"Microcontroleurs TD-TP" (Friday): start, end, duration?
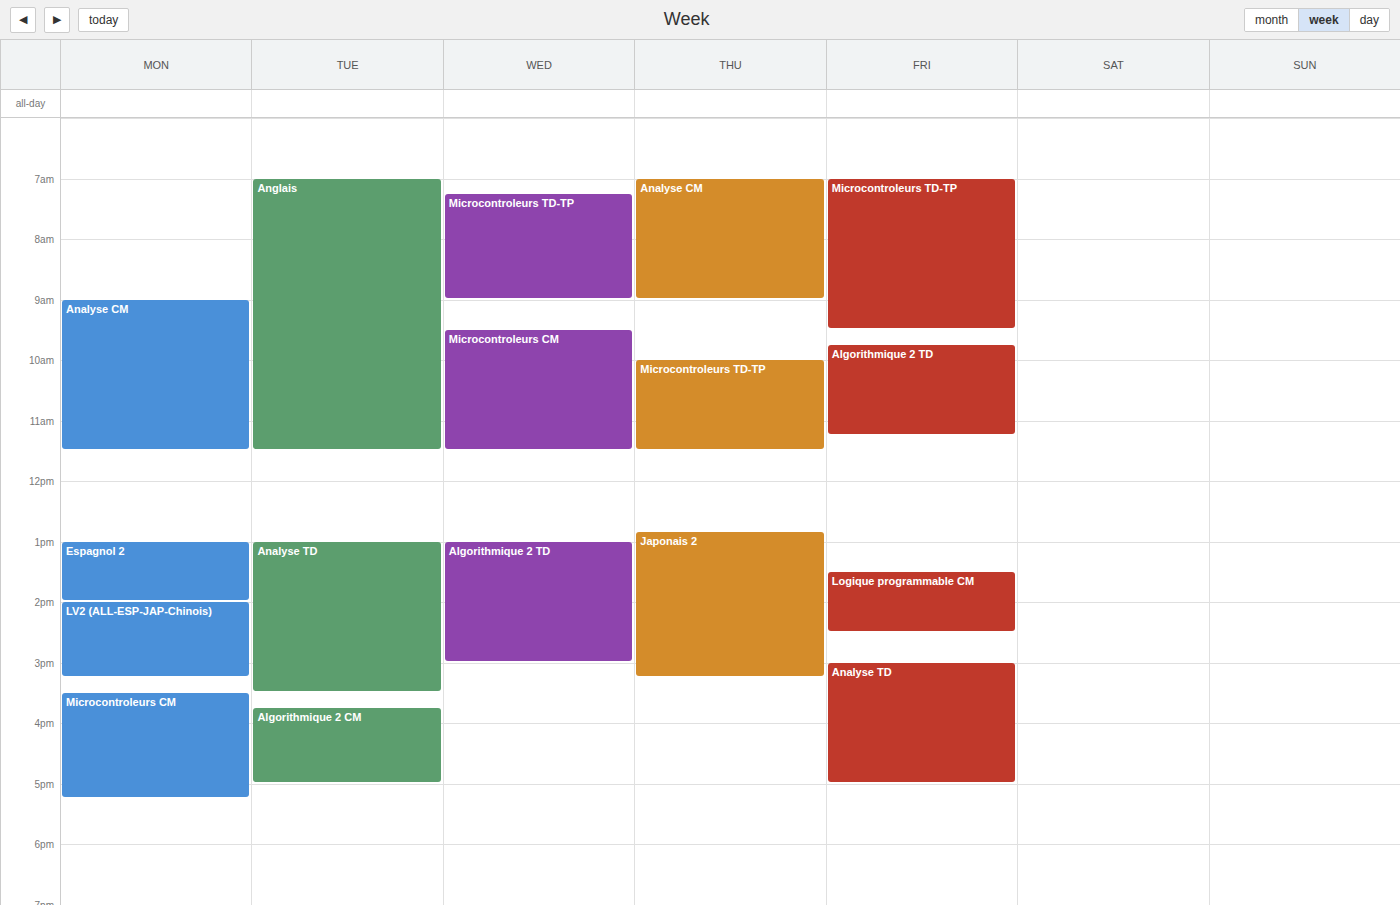
7:00 AM to 9:30 AM, 2 hours 30 minutes